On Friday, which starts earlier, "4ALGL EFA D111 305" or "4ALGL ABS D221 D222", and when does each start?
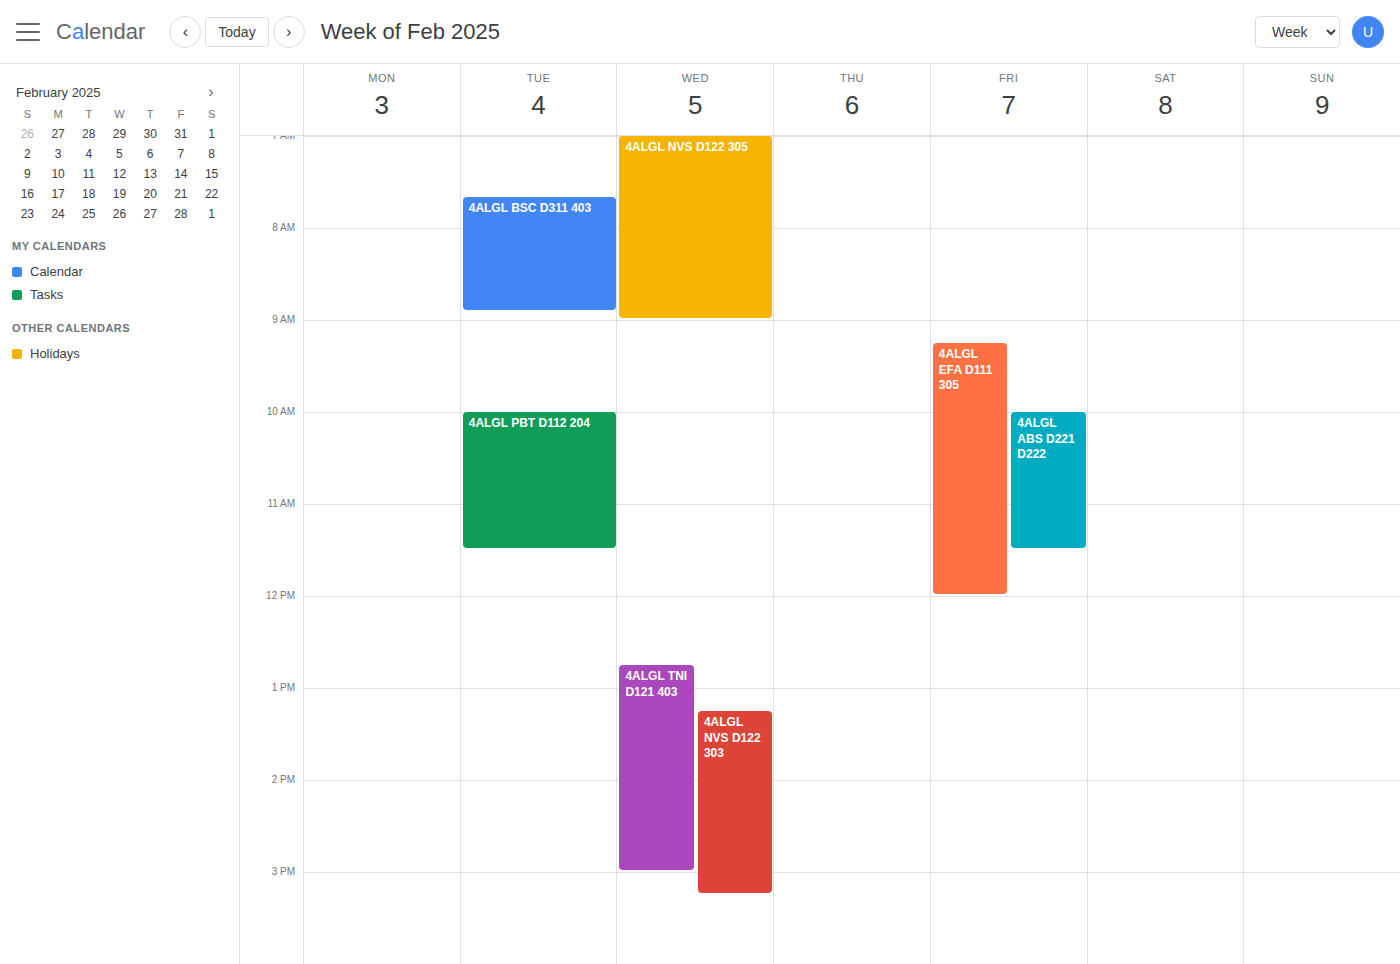
"4ALGL EFA D111 305" 9:15 AM; "4ALGL ABS D221 D222" 10:00 AM.